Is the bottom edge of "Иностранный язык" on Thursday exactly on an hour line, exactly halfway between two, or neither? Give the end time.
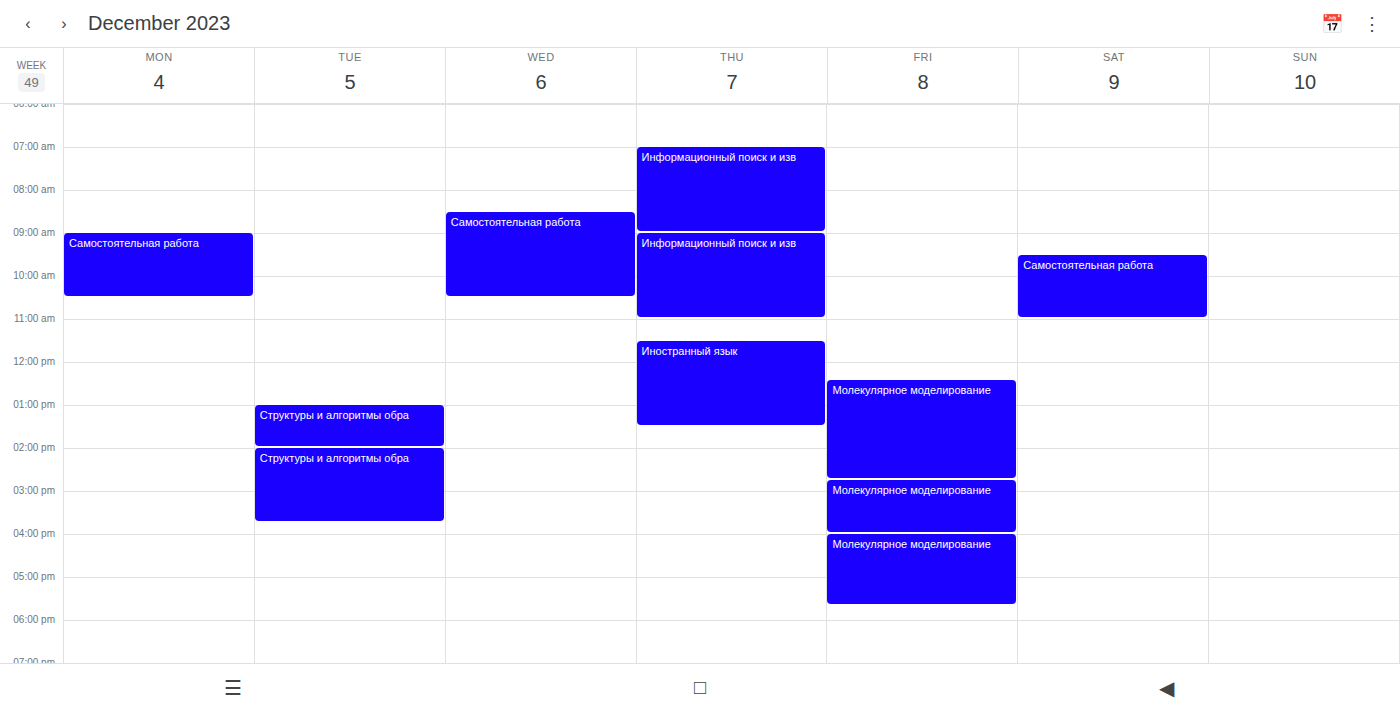
1:30 PM -- halfway between the 1 PM and 2 PM lines.